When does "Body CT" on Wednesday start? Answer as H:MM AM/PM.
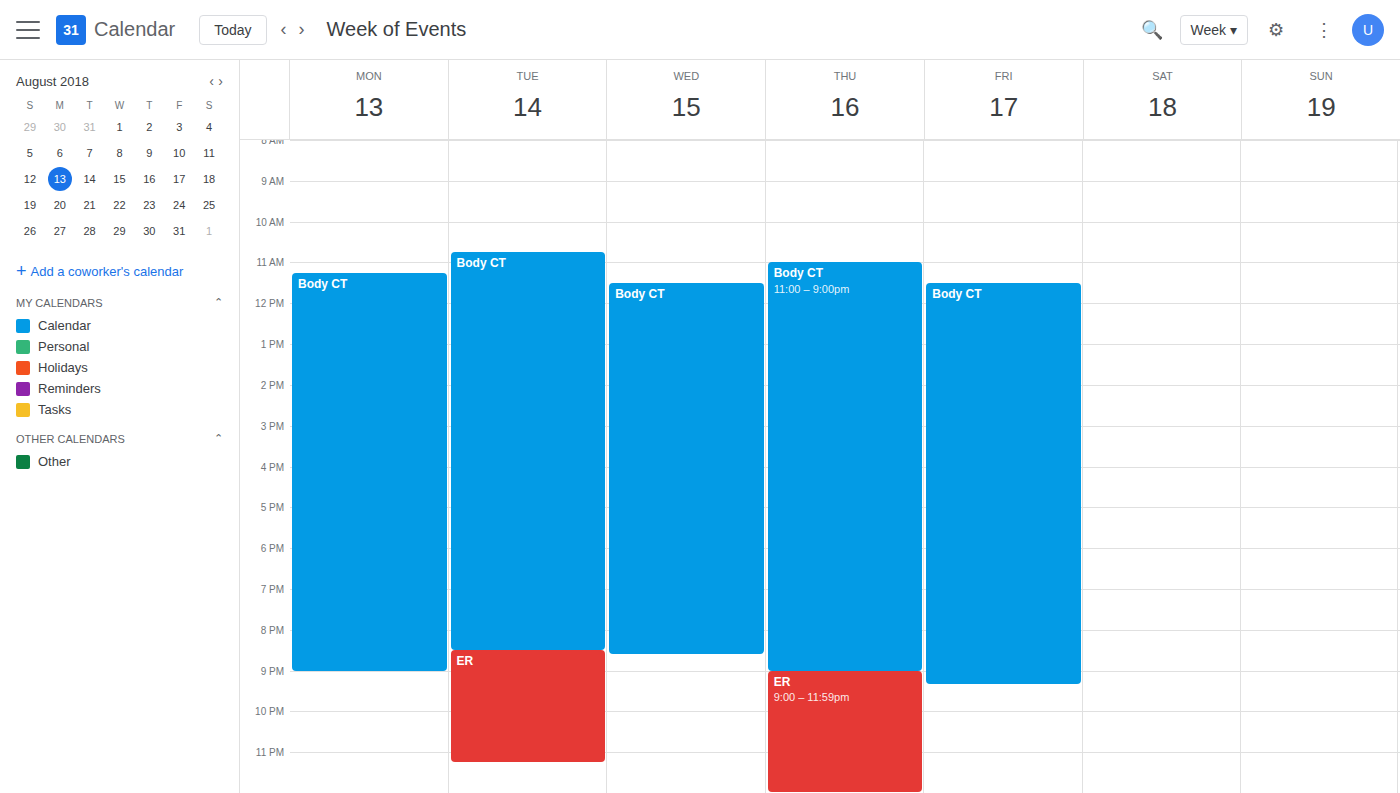
11:30 AM